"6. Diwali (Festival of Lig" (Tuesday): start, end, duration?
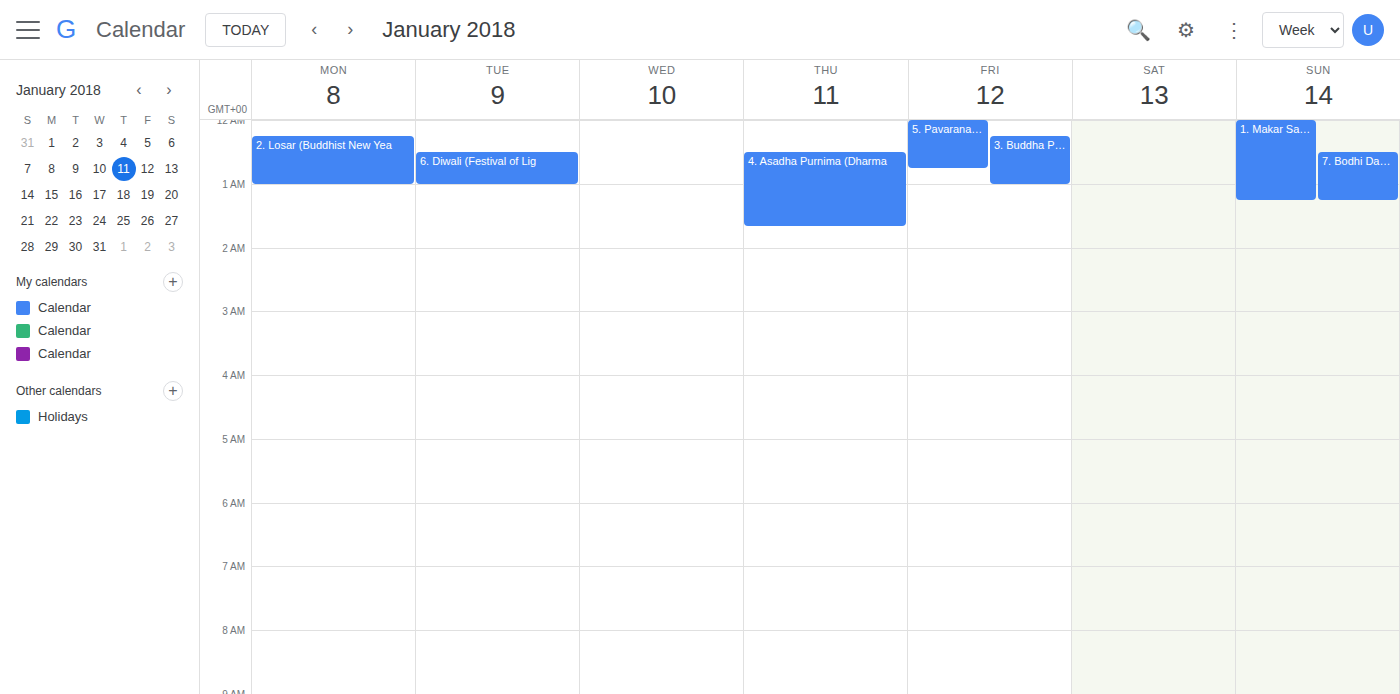
12:30 AM to 1:00 AM, 30 minutes